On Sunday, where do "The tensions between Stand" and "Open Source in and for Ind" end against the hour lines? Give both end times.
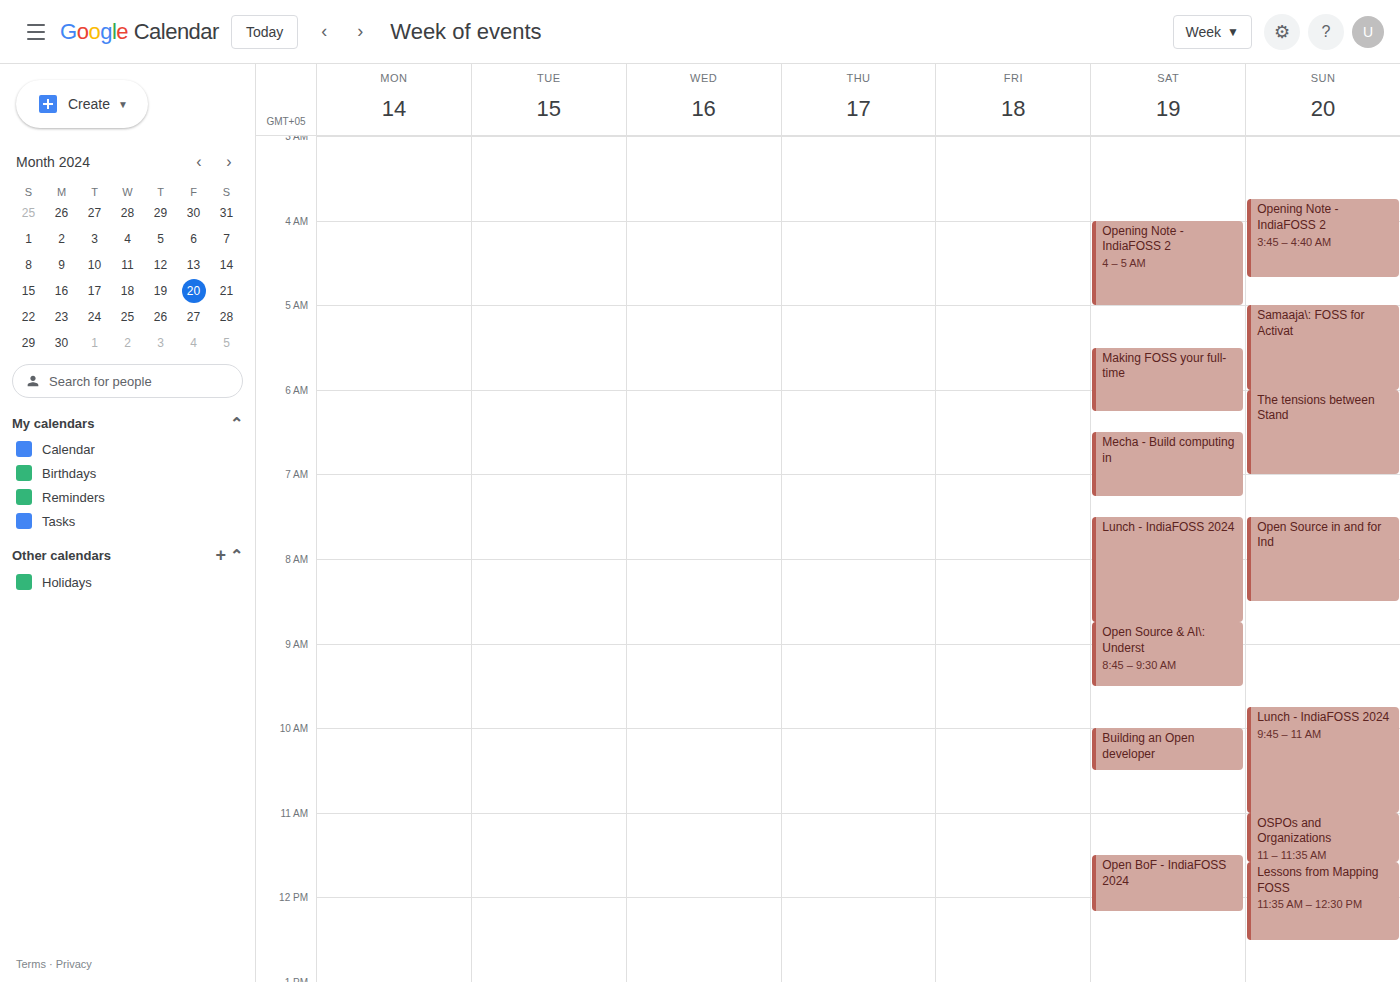
"The tensions between Stand": 7:00 AM, exactly on the 7 AM line. "Open Source in and for Ind": 8:30 AM, halfway between the 8 AM and 9 AM lines.